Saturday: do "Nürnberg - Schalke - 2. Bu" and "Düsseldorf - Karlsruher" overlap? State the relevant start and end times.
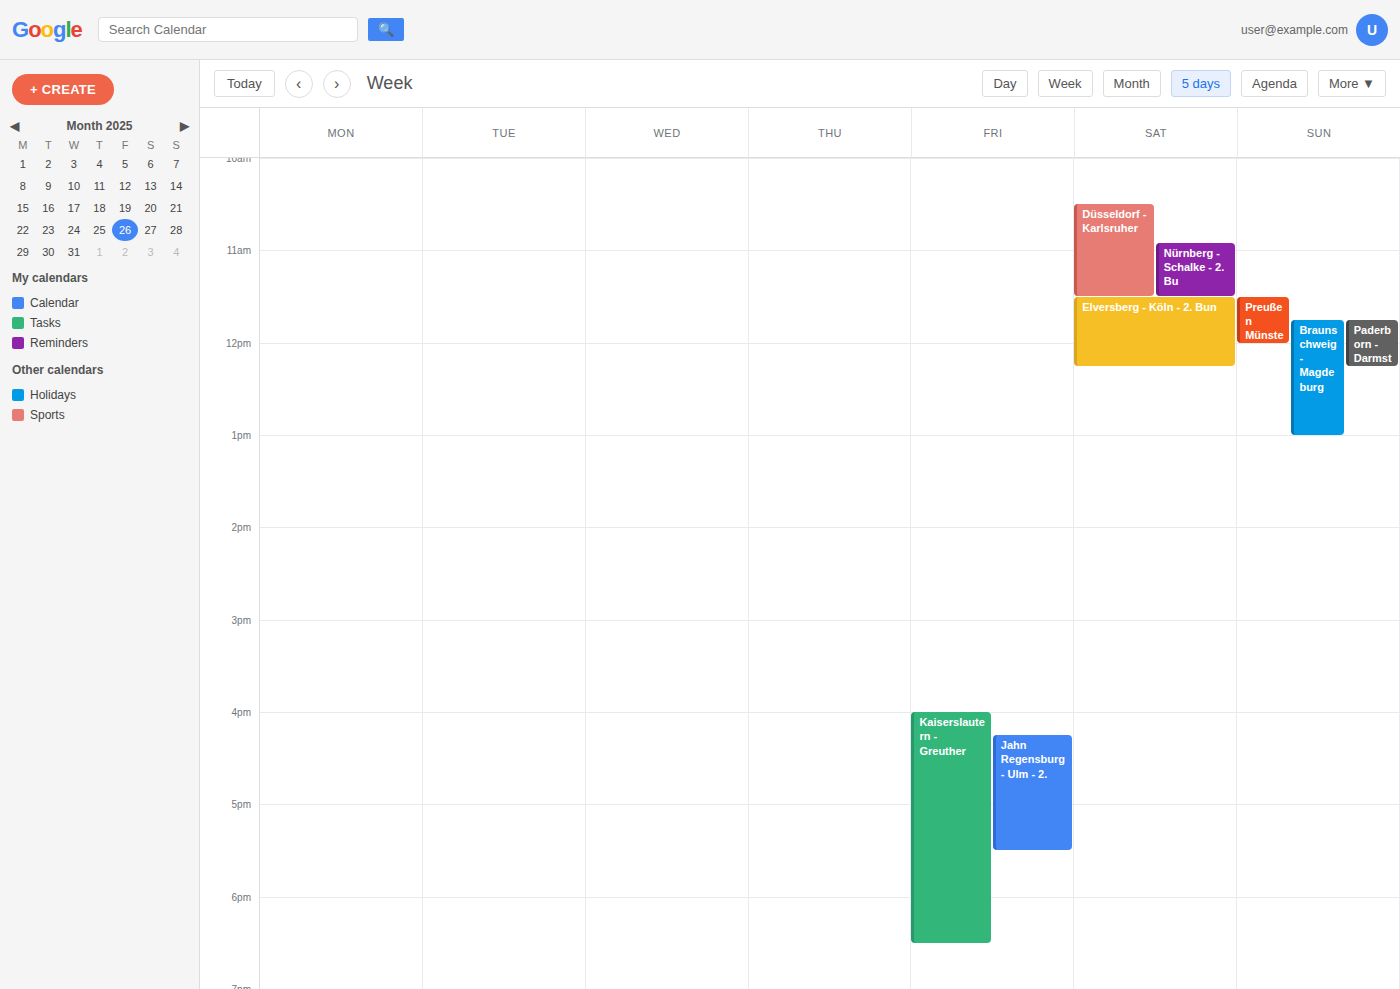
"Nürnberg - Schalke - 2. Bu" starts at 10:55 AM, before "Düsseldorf - Karlsruher" ends at 11:30 AM -- they overlap.